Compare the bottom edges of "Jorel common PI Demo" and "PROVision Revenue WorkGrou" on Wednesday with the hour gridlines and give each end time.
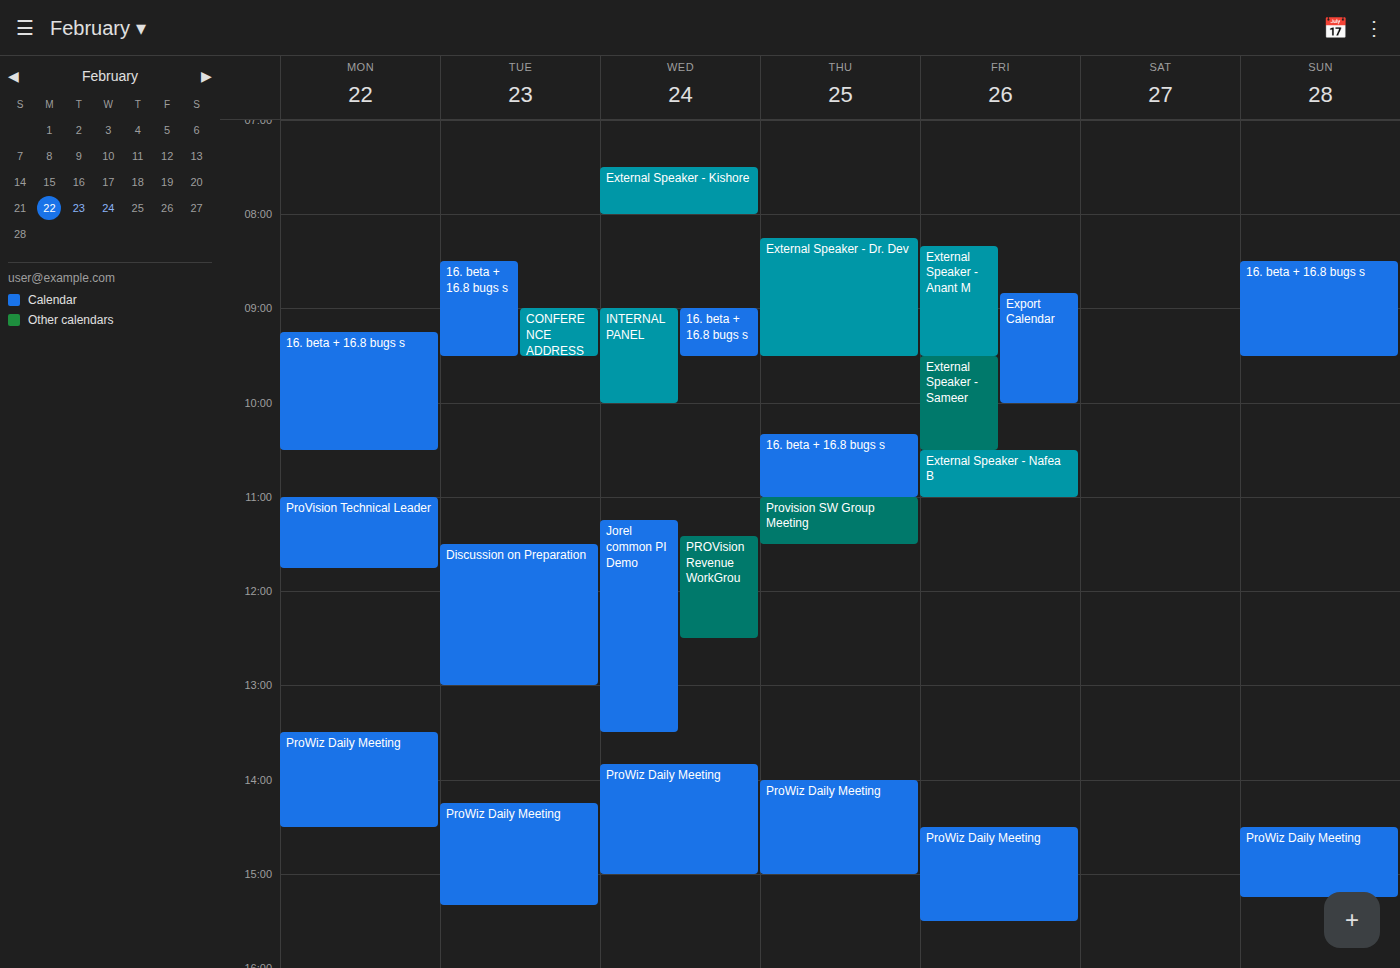
"Jorel common PI Demo": 1:30 PM, halfway between the 1 PM and 2 PM lines. "PROVision Revenue WorkGrou": 12:30 PM, halfway between the 12 PM and 1 PM lines.